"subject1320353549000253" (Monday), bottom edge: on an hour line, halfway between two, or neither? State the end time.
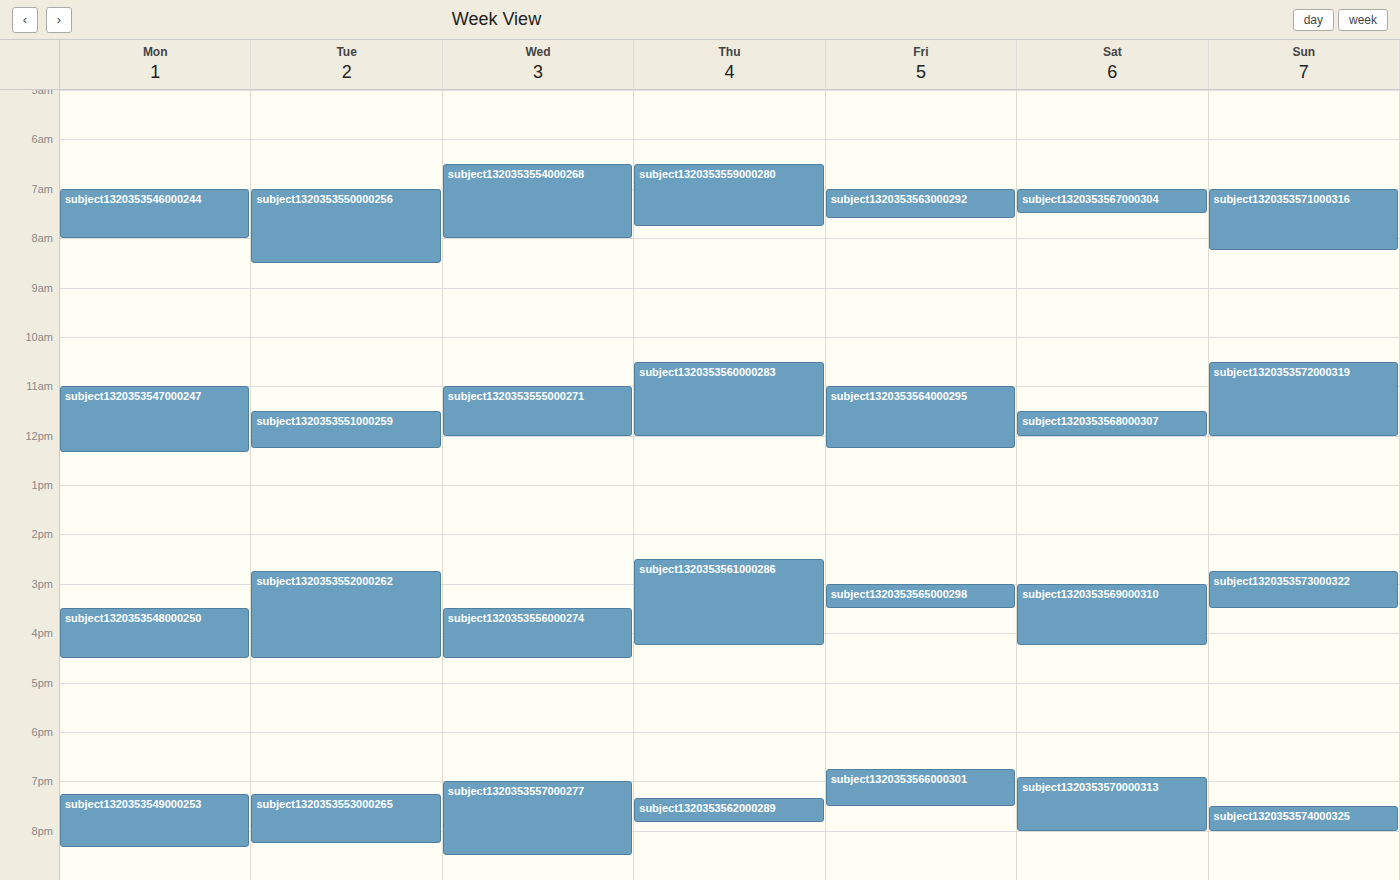
20:20 -- neither: 20 minutes below the 20:00 line and 40 minutes above the 21:00 line.